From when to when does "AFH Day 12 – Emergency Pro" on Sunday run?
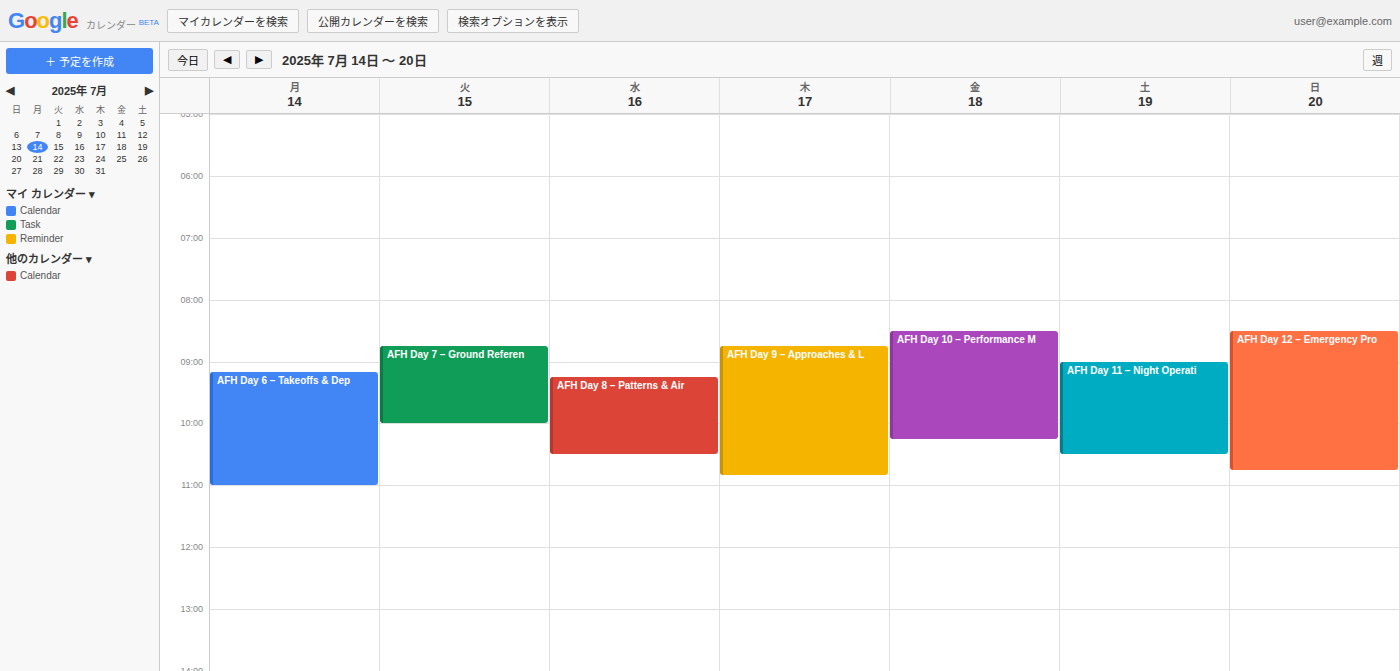
08:30 to 10:45